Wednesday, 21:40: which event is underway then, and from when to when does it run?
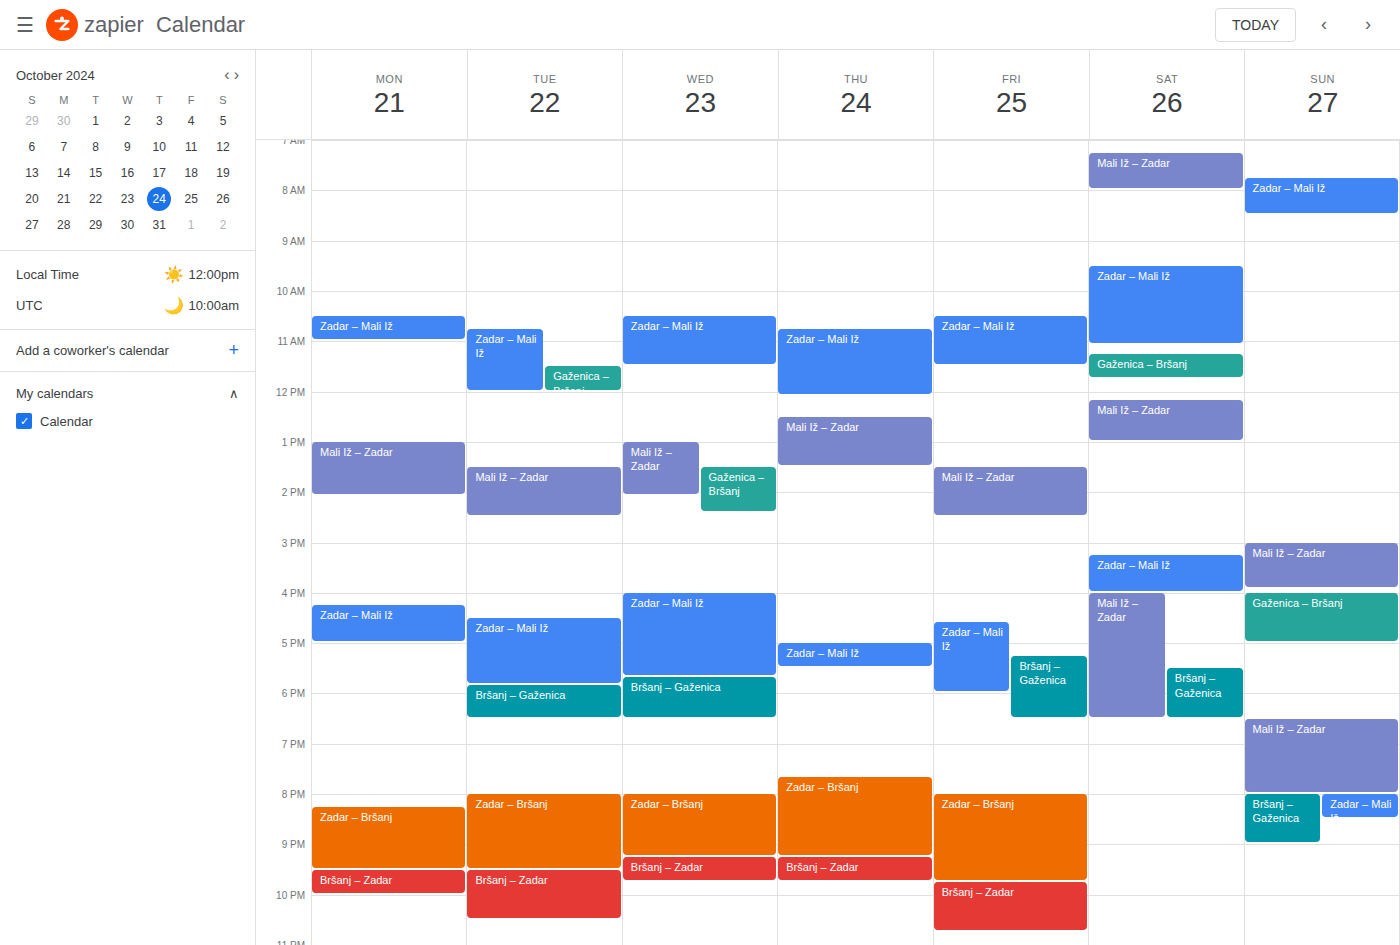
"Bršanj – Zadar", 21:15 to 21:45